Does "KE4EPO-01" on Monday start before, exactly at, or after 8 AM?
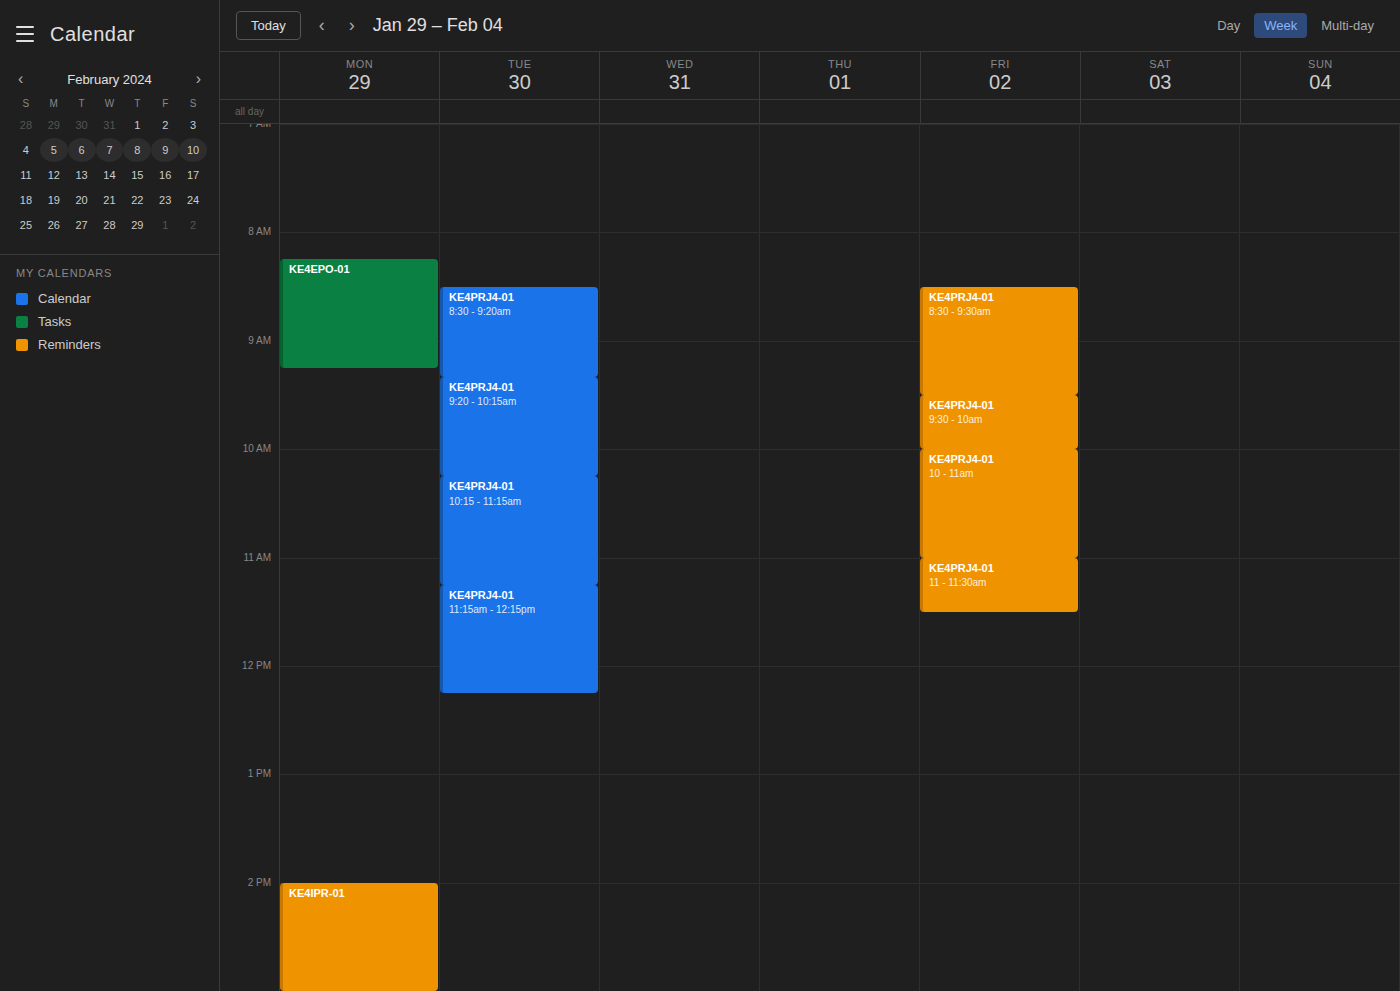
8:15 AM -- after 8 AM, 15 minutes below the 8 AM line.